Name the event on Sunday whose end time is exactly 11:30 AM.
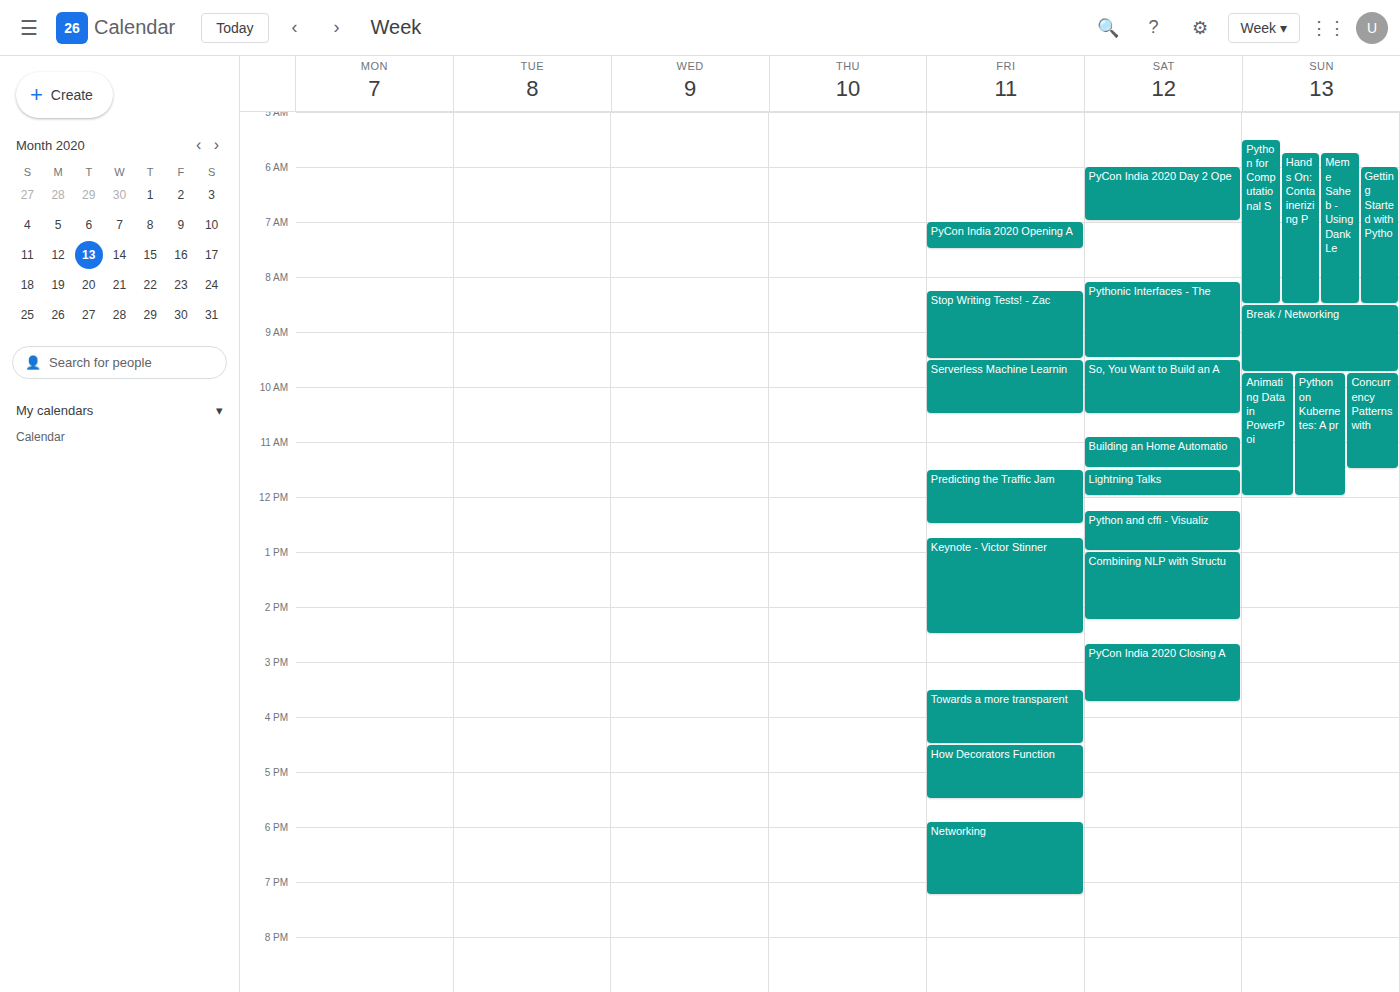
"Concurrency Patterns with"